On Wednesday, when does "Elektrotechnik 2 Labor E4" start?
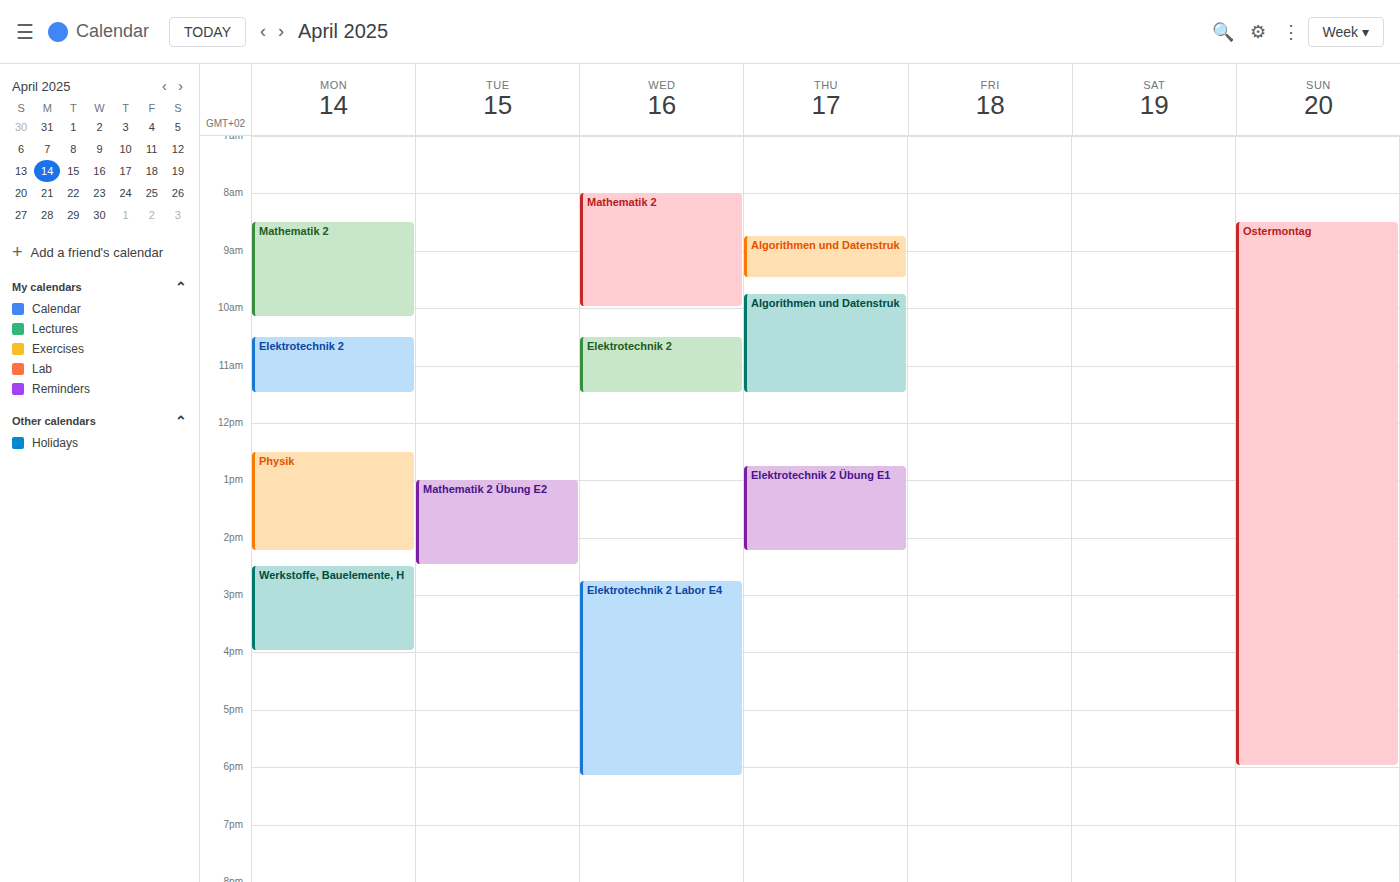
14:45